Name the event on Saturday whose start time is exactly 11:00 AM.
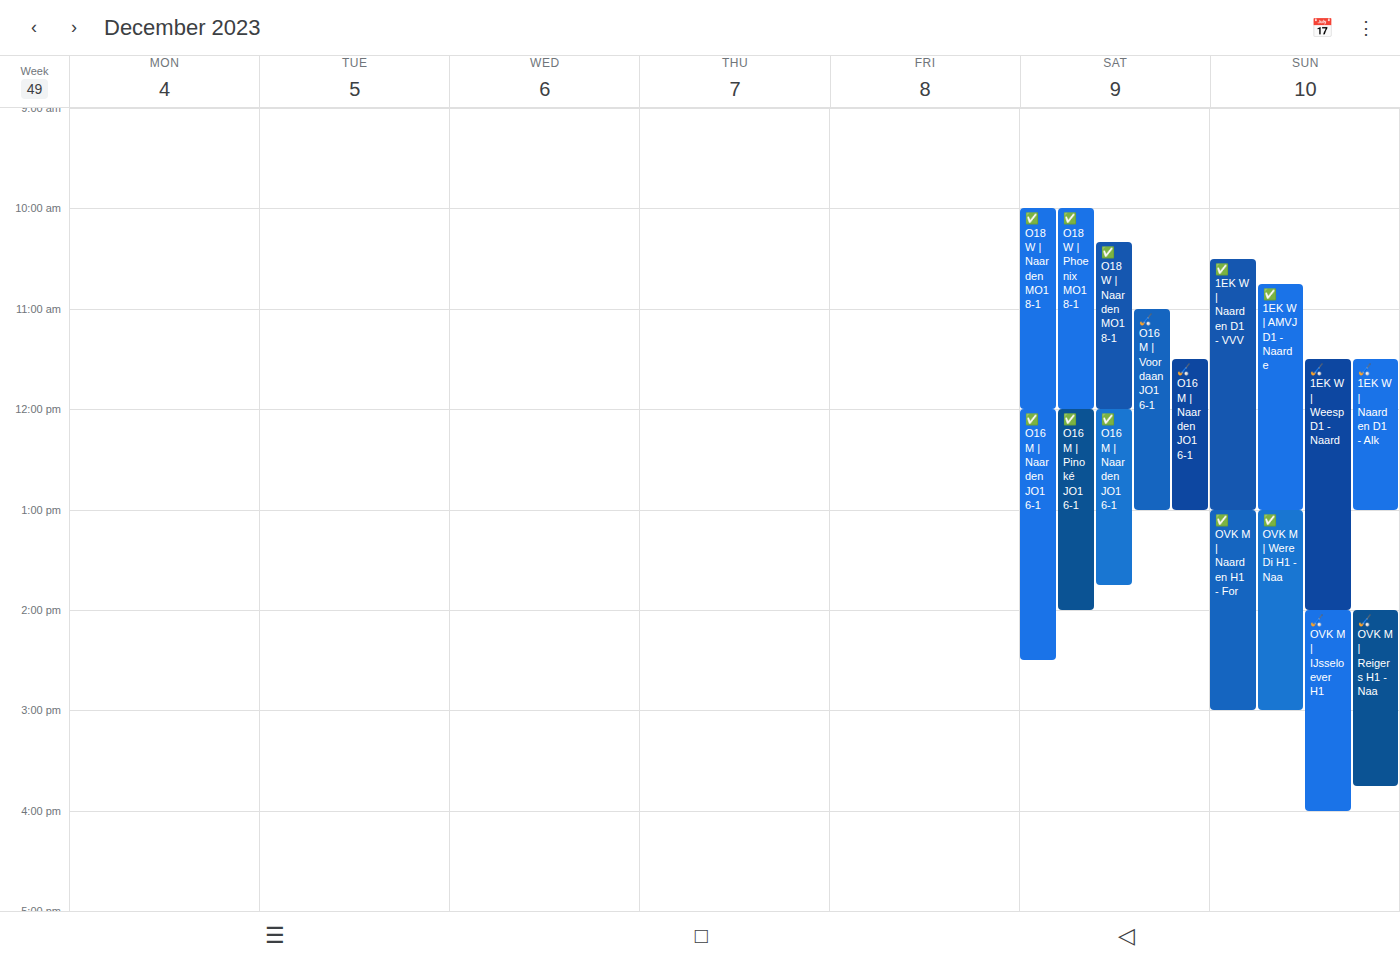
"🏑 O16 M | Voordaan JO16-1"